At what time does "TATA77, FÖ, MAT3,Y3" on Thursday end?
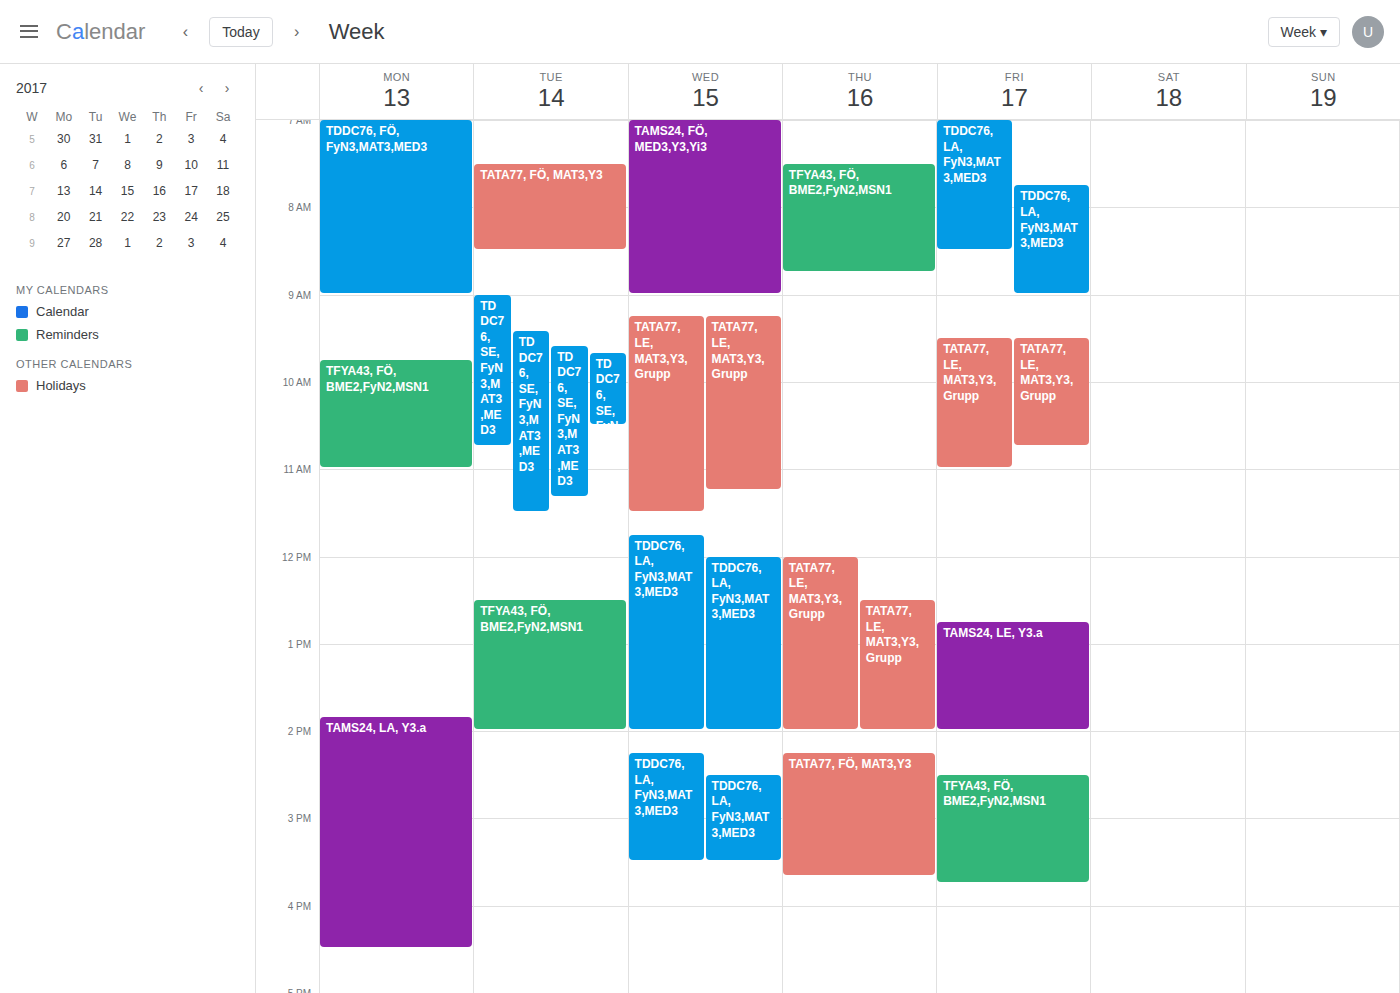
3:40 PM